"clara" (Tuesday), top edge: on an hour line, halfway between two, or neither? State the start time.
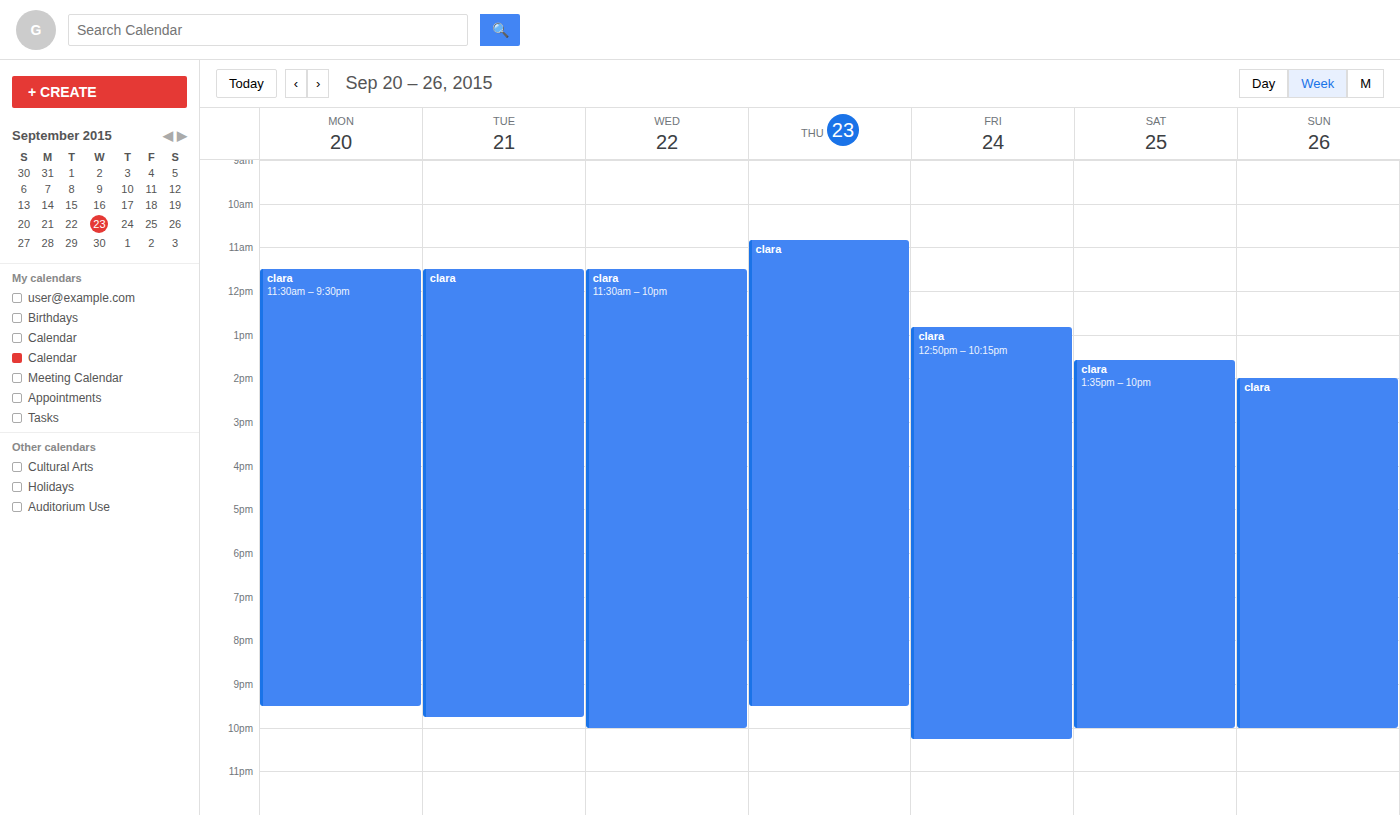
11:30 AM -- halfway between the 11 AM and 12 PM lines.